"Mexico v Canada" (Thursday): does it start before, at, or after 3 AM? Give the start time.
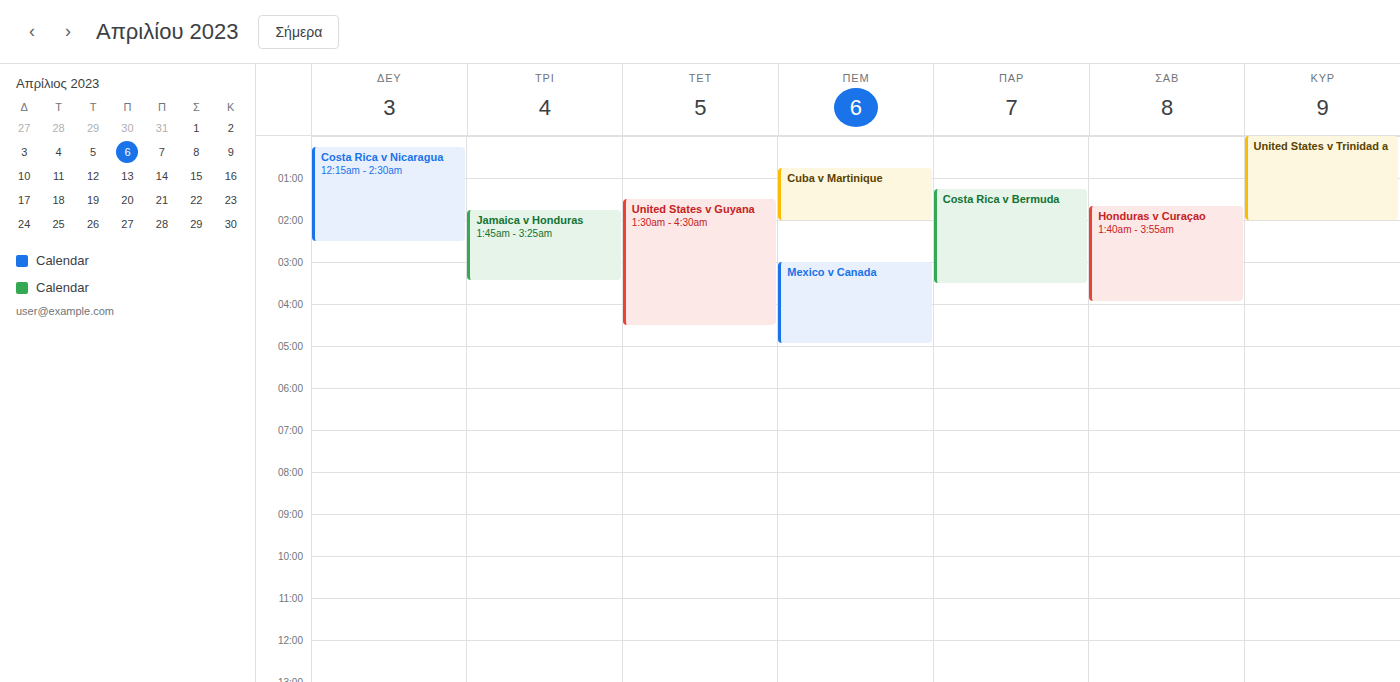
3:00 AM -- exactly at 3 AM, on the 3 AM line.